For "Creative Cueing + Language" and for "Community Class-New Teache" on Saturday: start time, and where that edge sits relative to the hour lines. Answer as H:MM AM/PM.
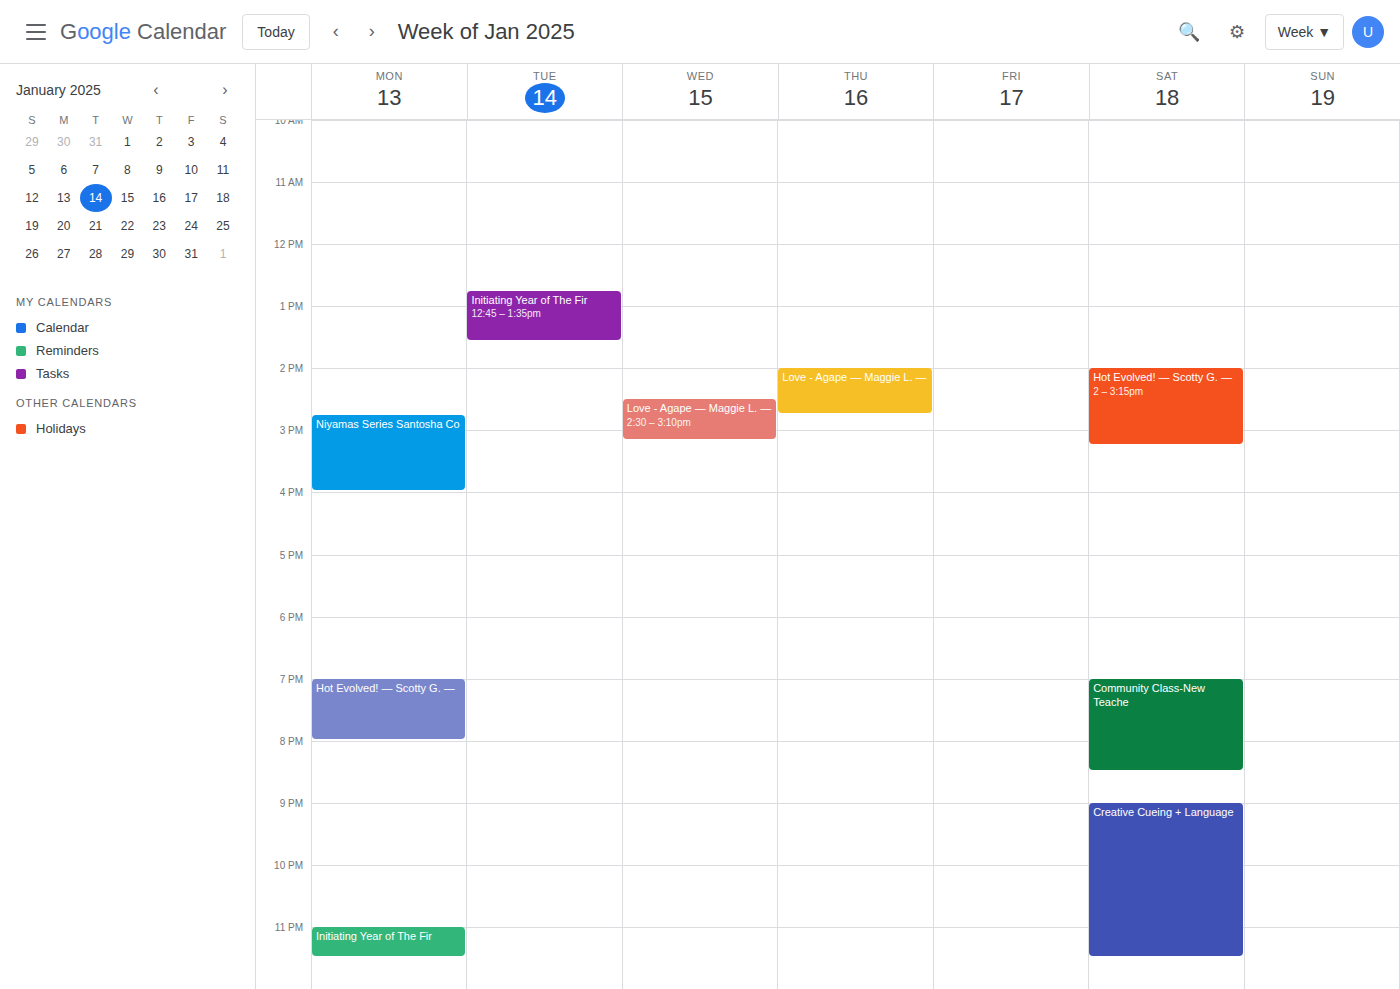
"Creative Cueing + Language": 9:00 PM, exactly on the 9 PM line. "Community Class-New Teache": 7:00 PM, exactly on the 7 PM line.